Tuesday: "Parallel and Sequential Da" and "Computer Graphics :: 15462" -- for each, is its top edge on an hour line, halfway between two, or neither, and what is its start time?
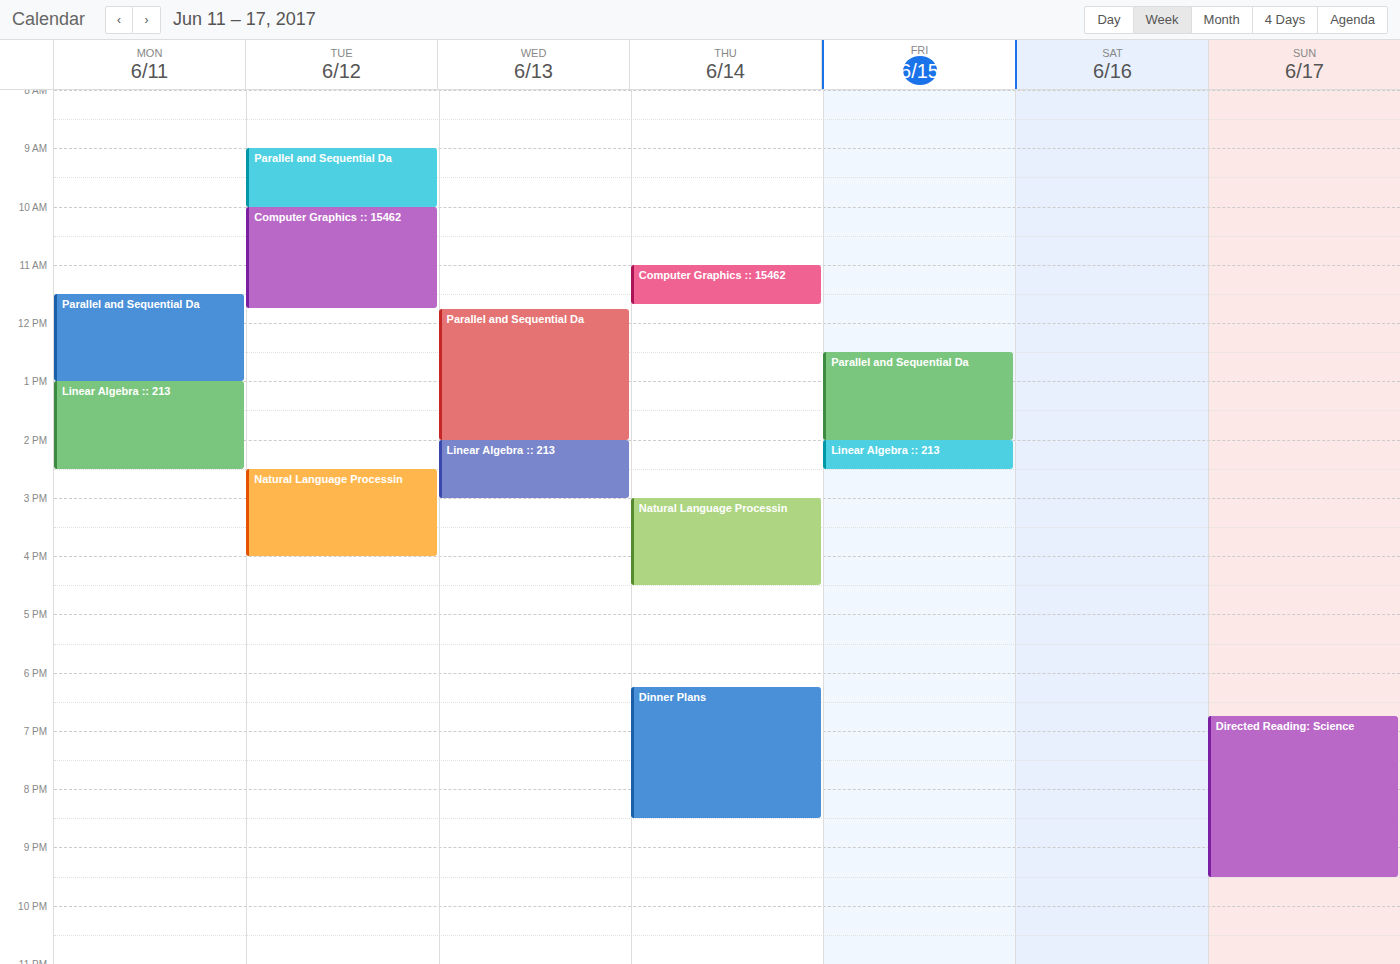
"Parallel and Sequential Da": 9:00 AM, exactly on the 9 AM line. "Computer Graphics :: 15462": 10:00 AM, exactly on the 10 AM line.